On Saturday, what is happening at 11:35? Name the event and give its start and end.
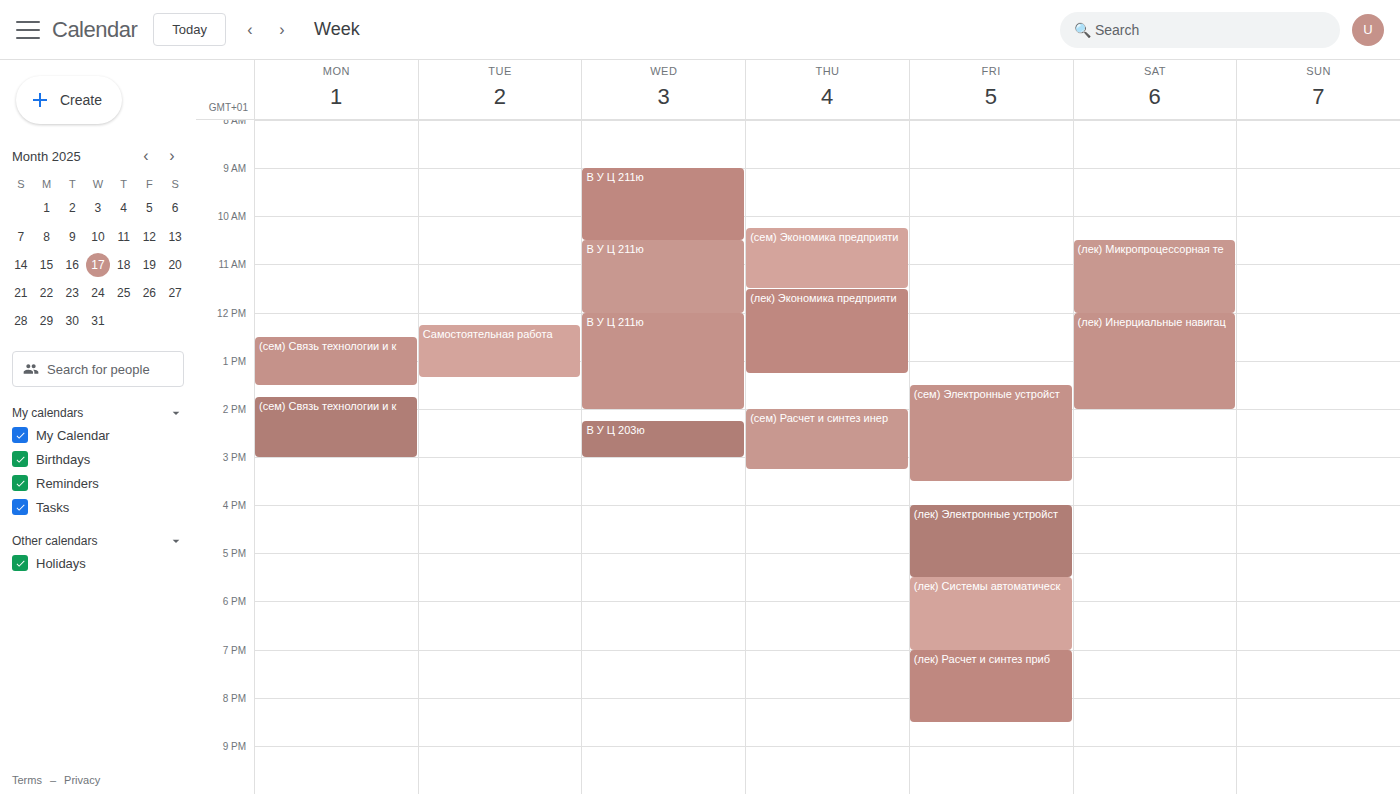
"(лек) Микропроцессорная те", 10:30 to 12:00